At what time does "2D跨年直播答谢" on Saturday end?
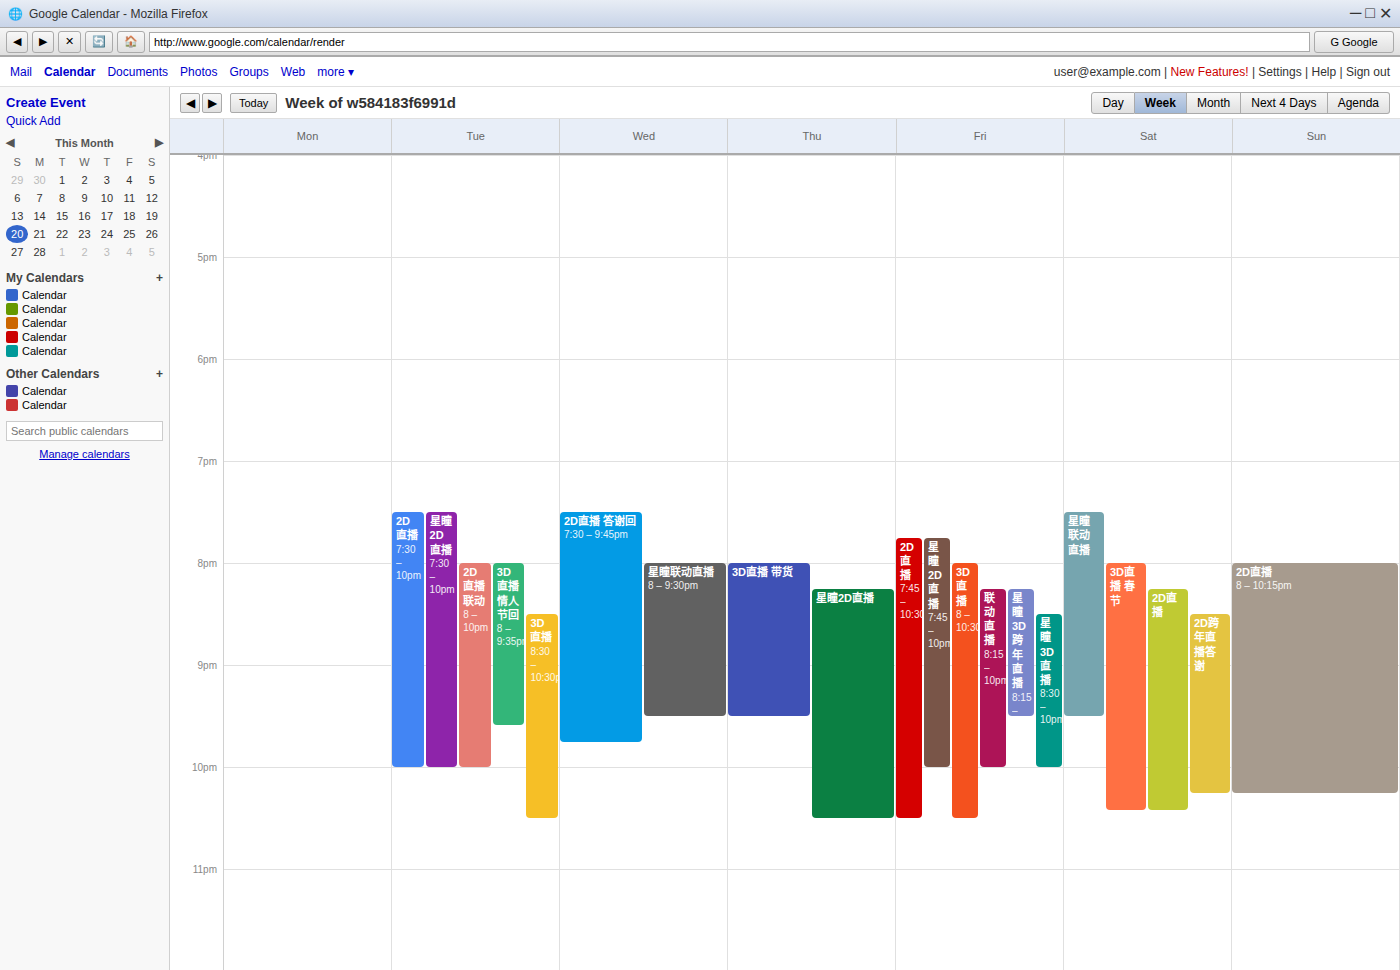
10:15 PM